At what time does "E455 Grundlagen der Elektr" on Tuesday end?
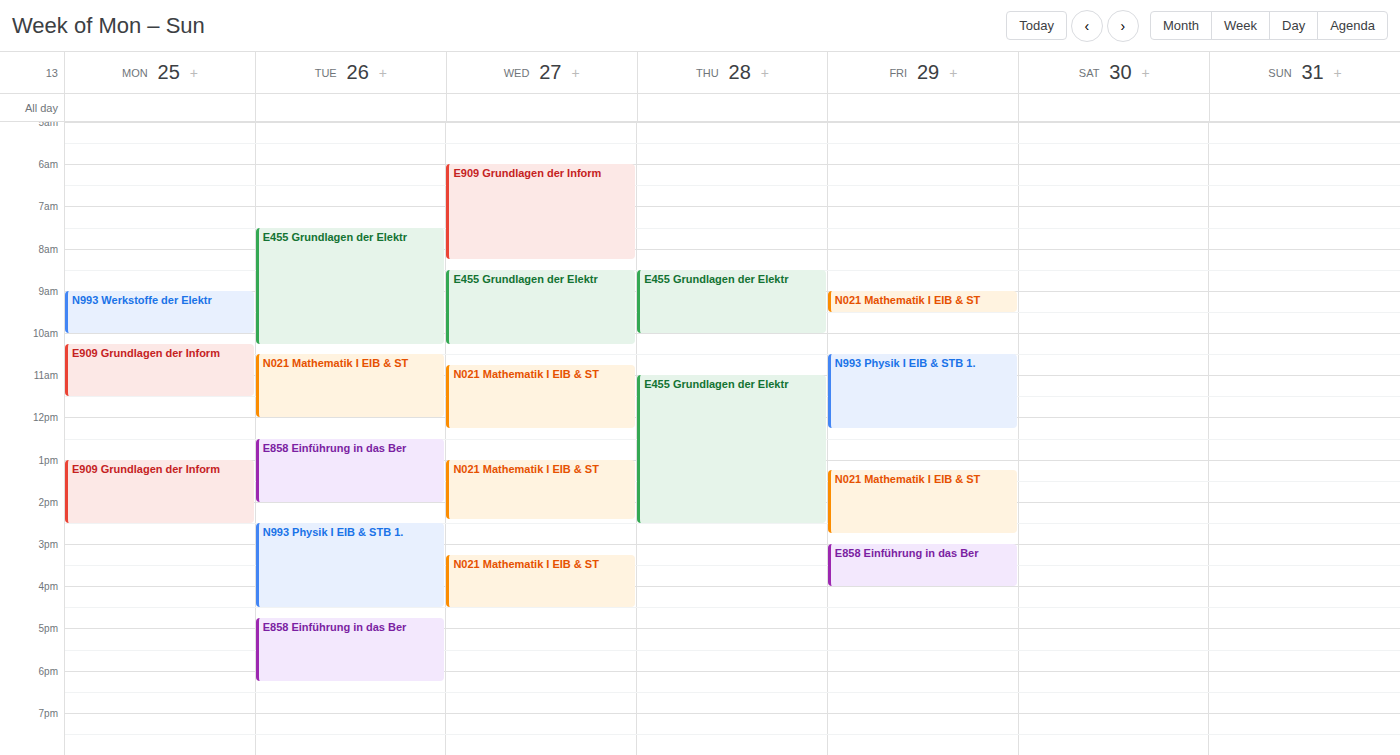
10:15 AM